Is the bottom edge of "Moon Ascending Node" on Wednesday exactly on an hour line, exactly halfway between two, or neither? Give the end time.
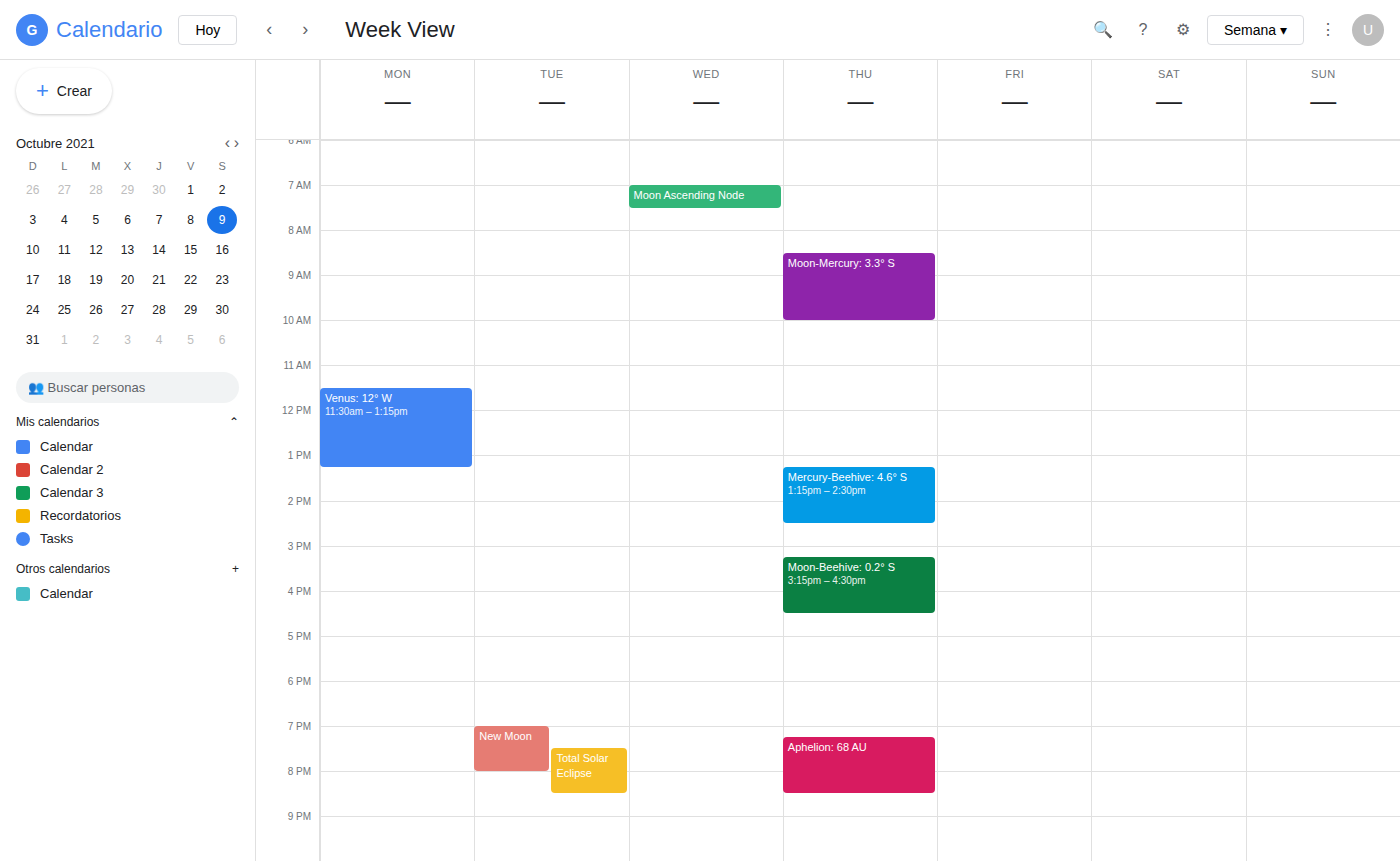
07:30 -- halfway between the 07:00 and 08:00 lines.